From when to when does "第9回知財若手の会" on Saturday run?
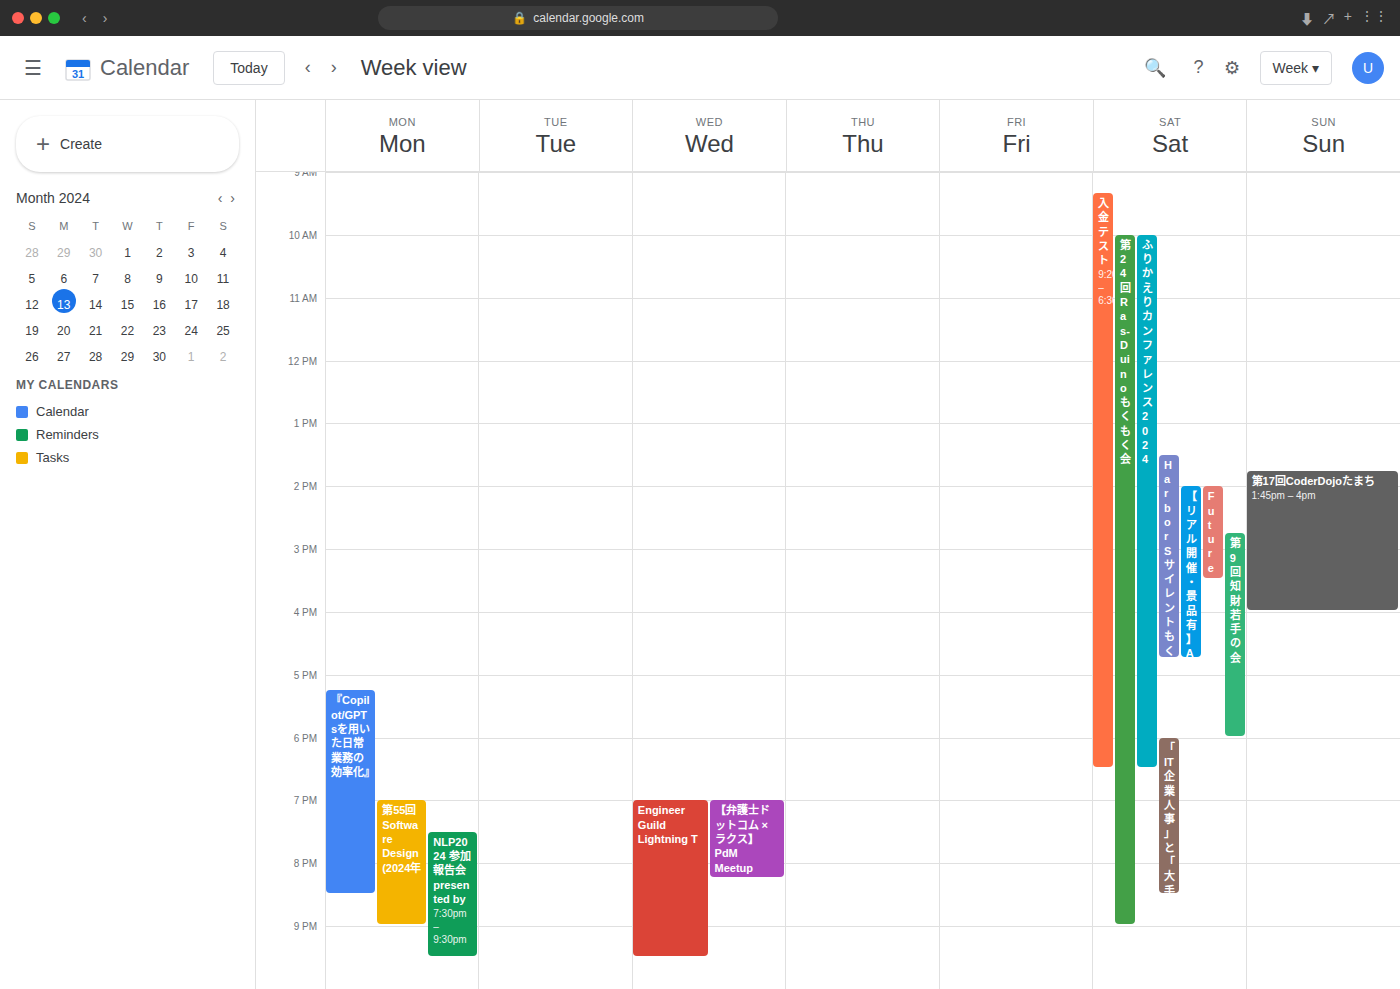
14:45 to 18:00